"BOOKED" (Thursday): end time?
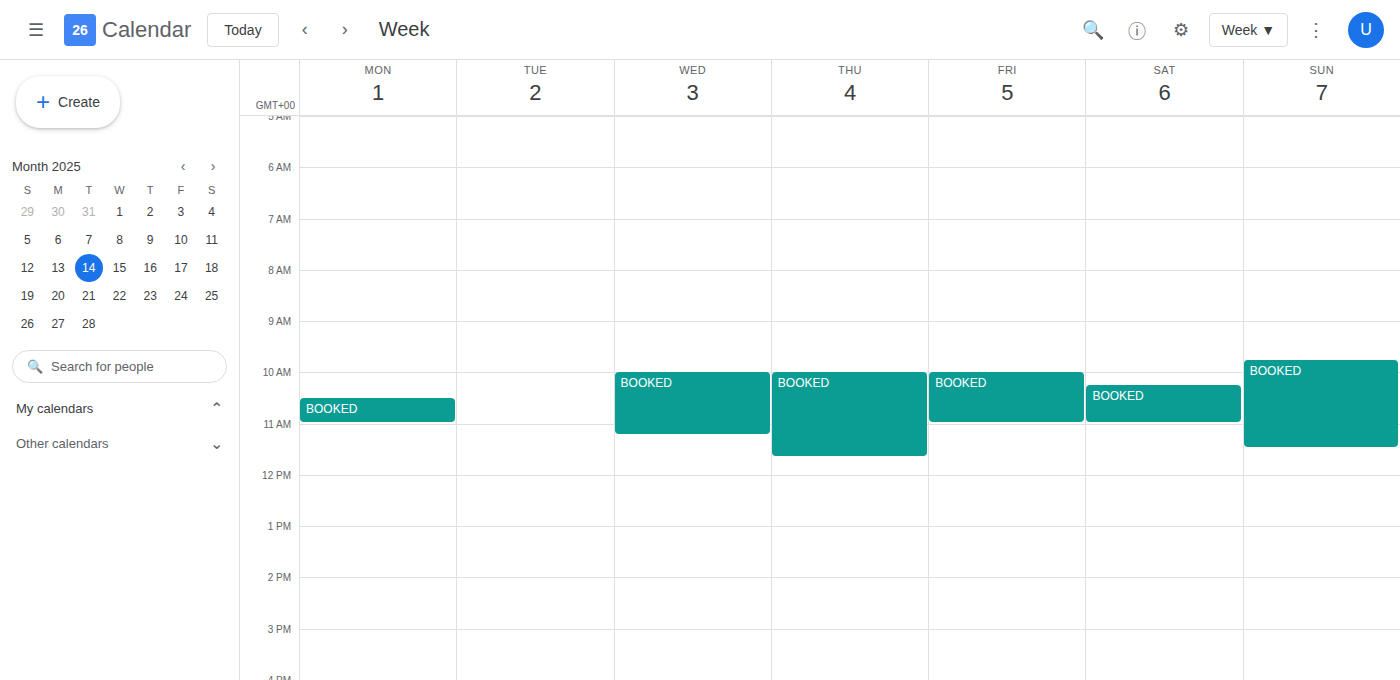
11:40 AM